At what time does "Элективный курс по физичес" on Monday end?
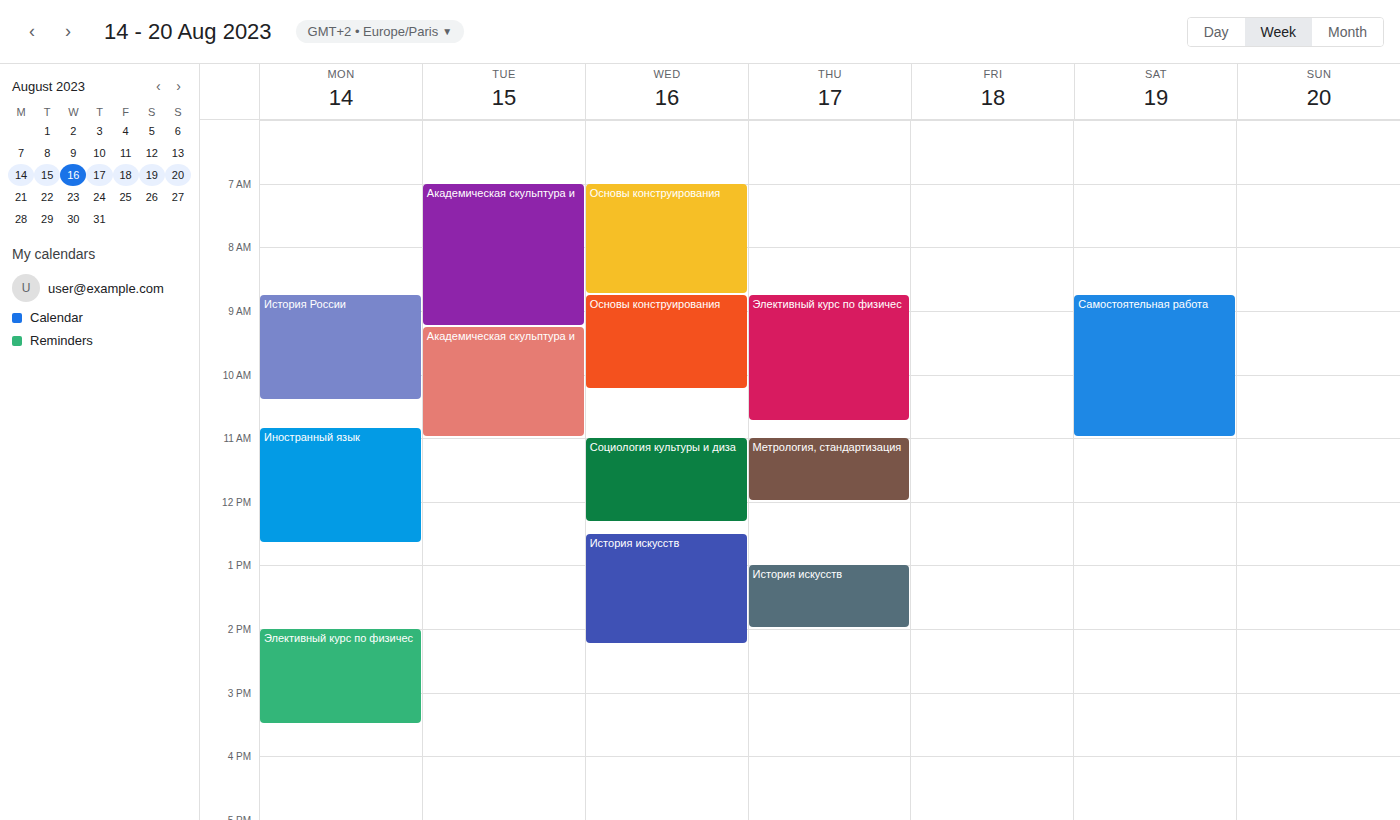
3:30 PM